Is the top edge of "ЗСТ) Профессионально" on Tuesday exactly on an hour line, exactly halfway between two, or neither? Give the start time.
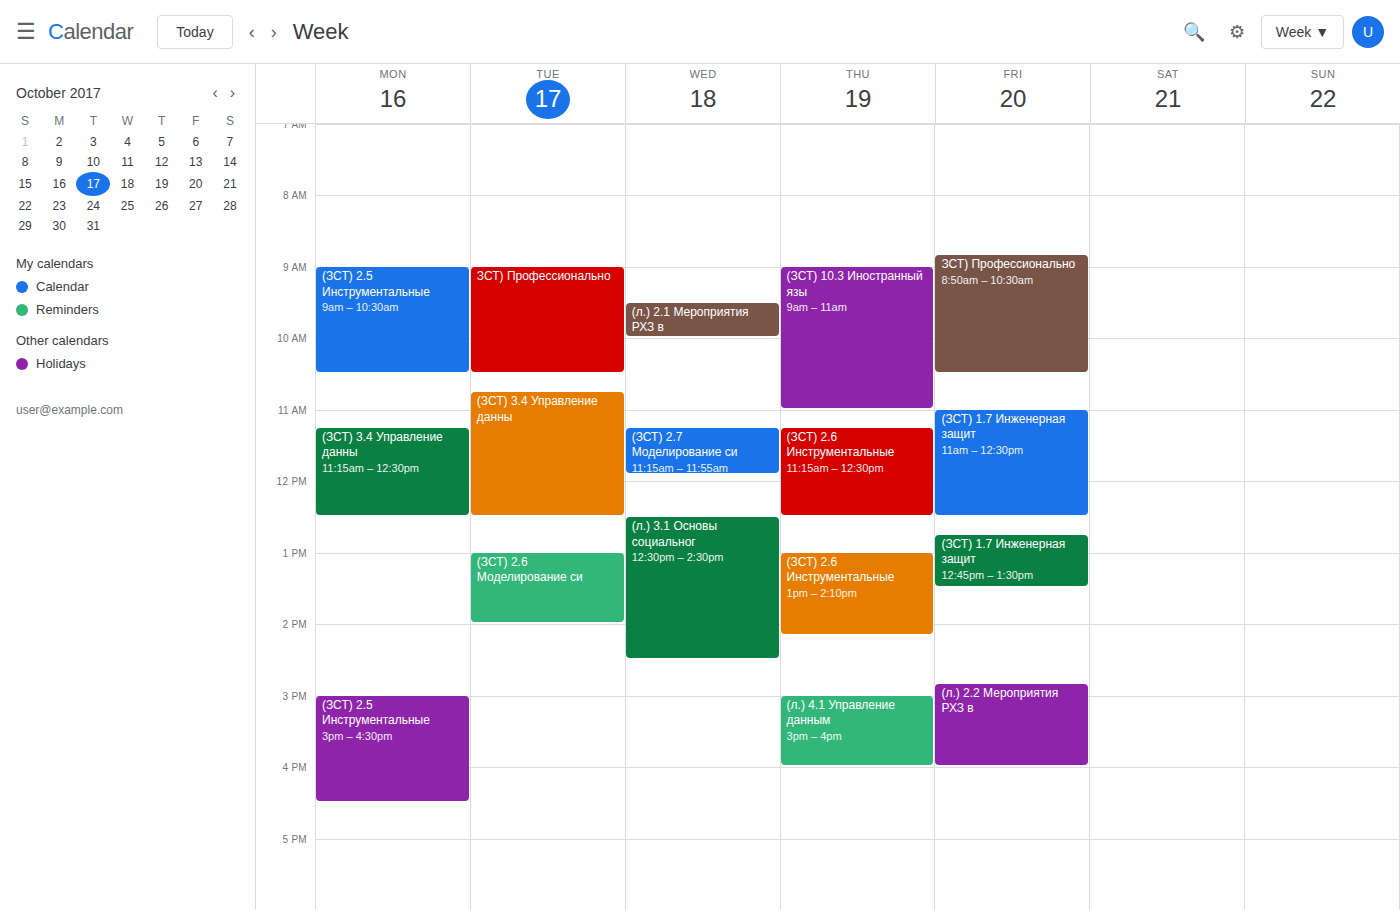
09:00 -- exactly on the 09:00 line.